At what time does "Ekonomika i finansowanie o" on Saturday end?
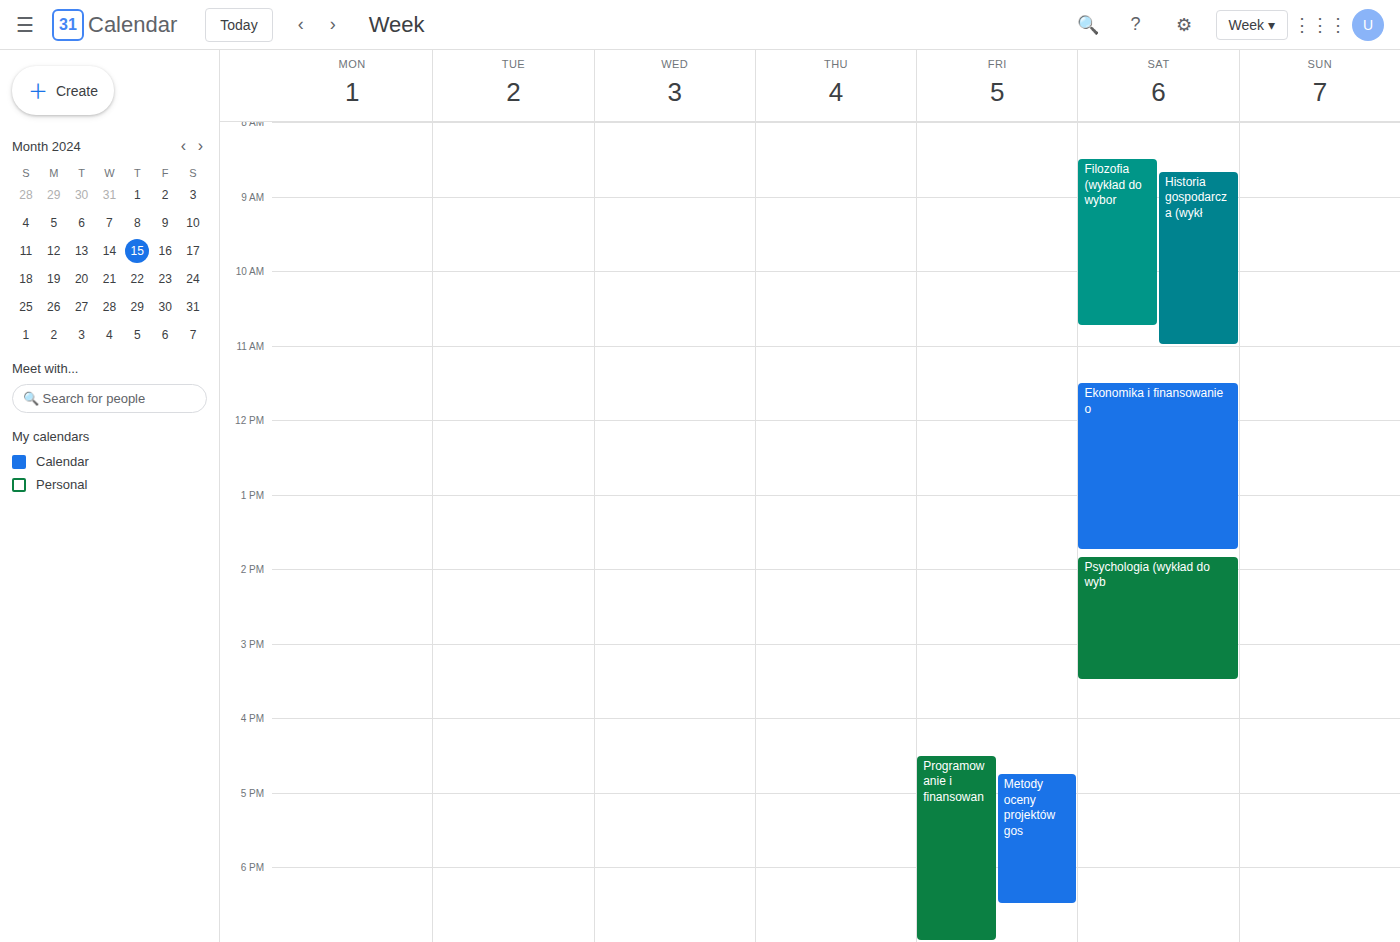
1:45 PM